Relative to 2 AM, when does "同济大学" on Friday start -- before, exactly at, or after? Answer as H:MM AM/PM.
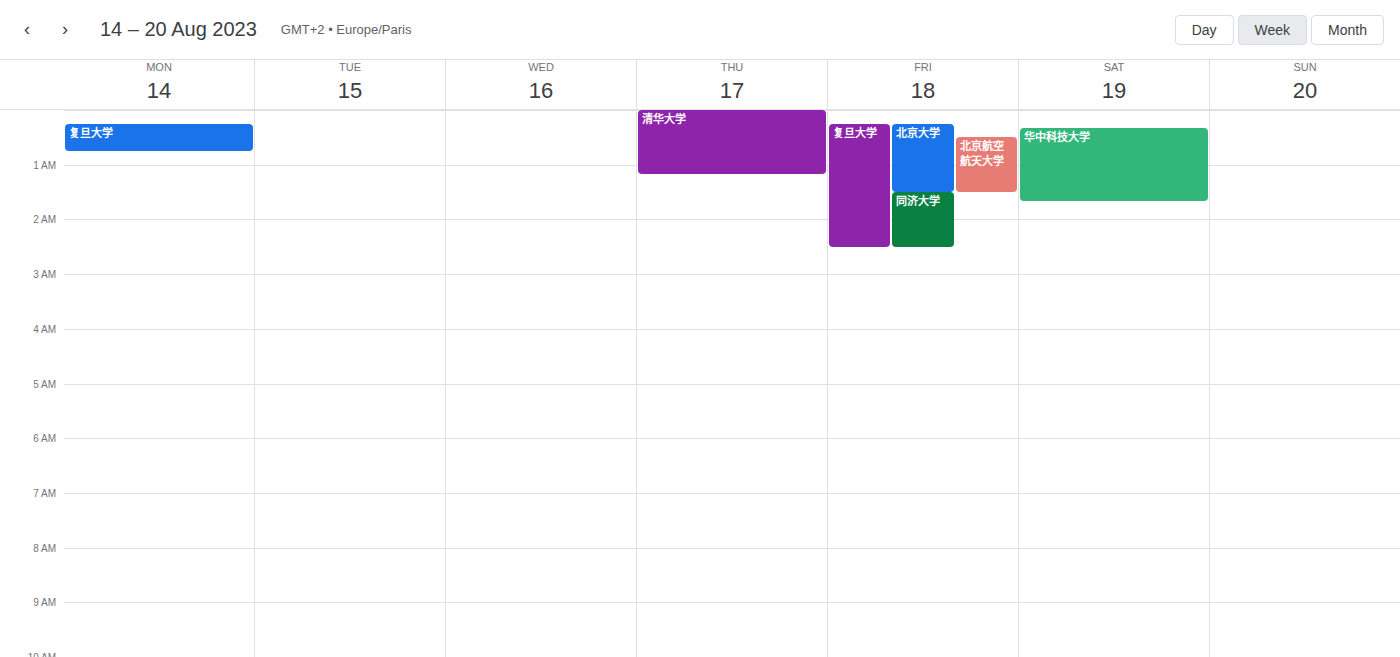
1:30 AM -- before 2 AM, 30 minutes above the 2 AM line.